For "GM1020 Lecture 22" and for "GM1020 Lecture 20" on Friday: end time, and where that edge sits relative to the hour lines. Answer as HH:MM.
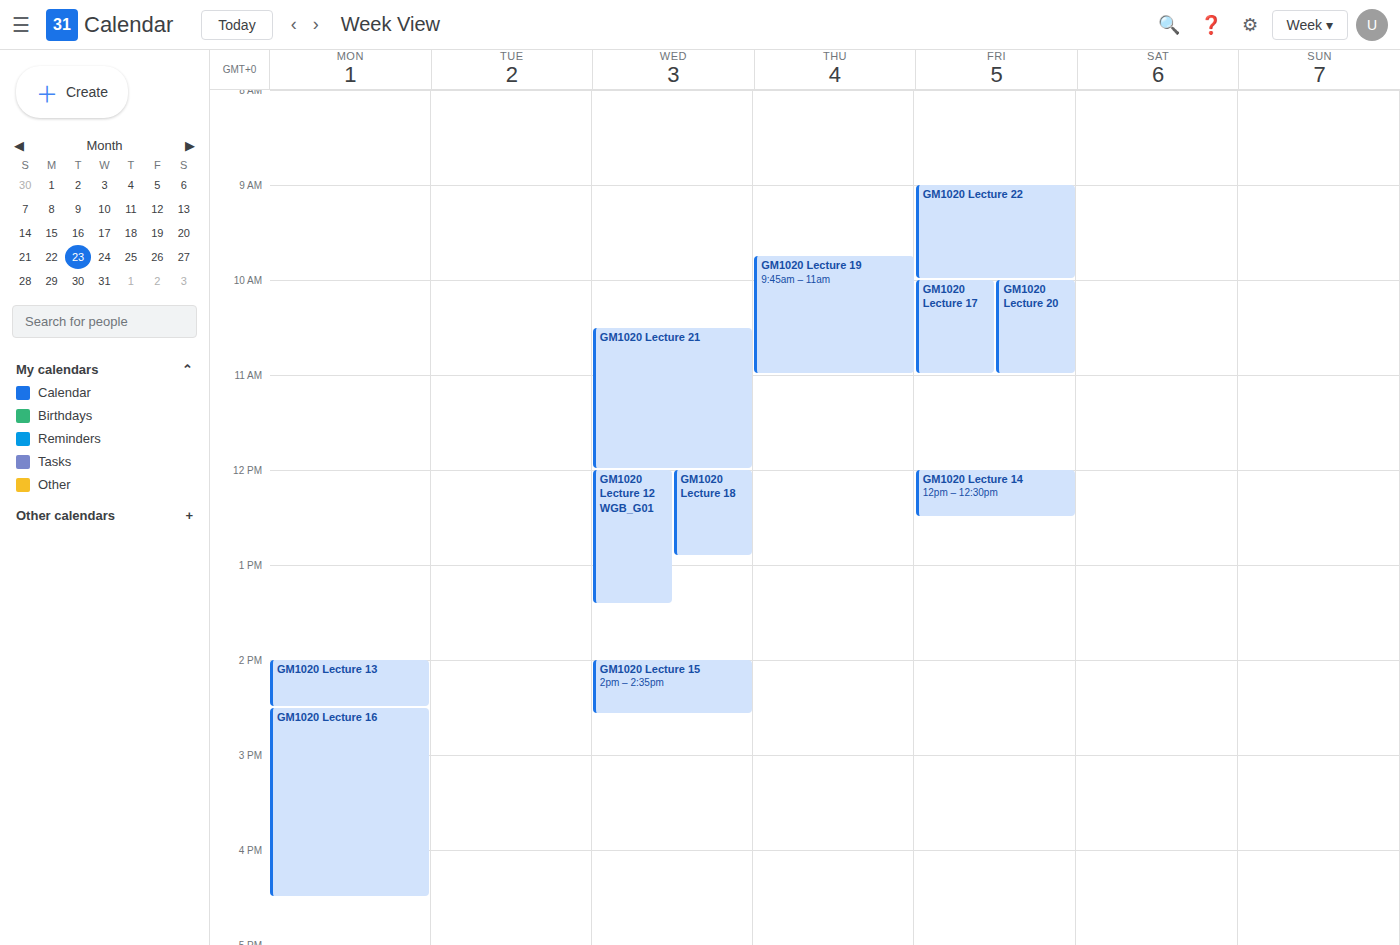
"GM1020 Lecture 22": 10:00, exactly on the 10:00 line. "GM1020 Lecture 20": 11:00, exactly on the 11:00 line.